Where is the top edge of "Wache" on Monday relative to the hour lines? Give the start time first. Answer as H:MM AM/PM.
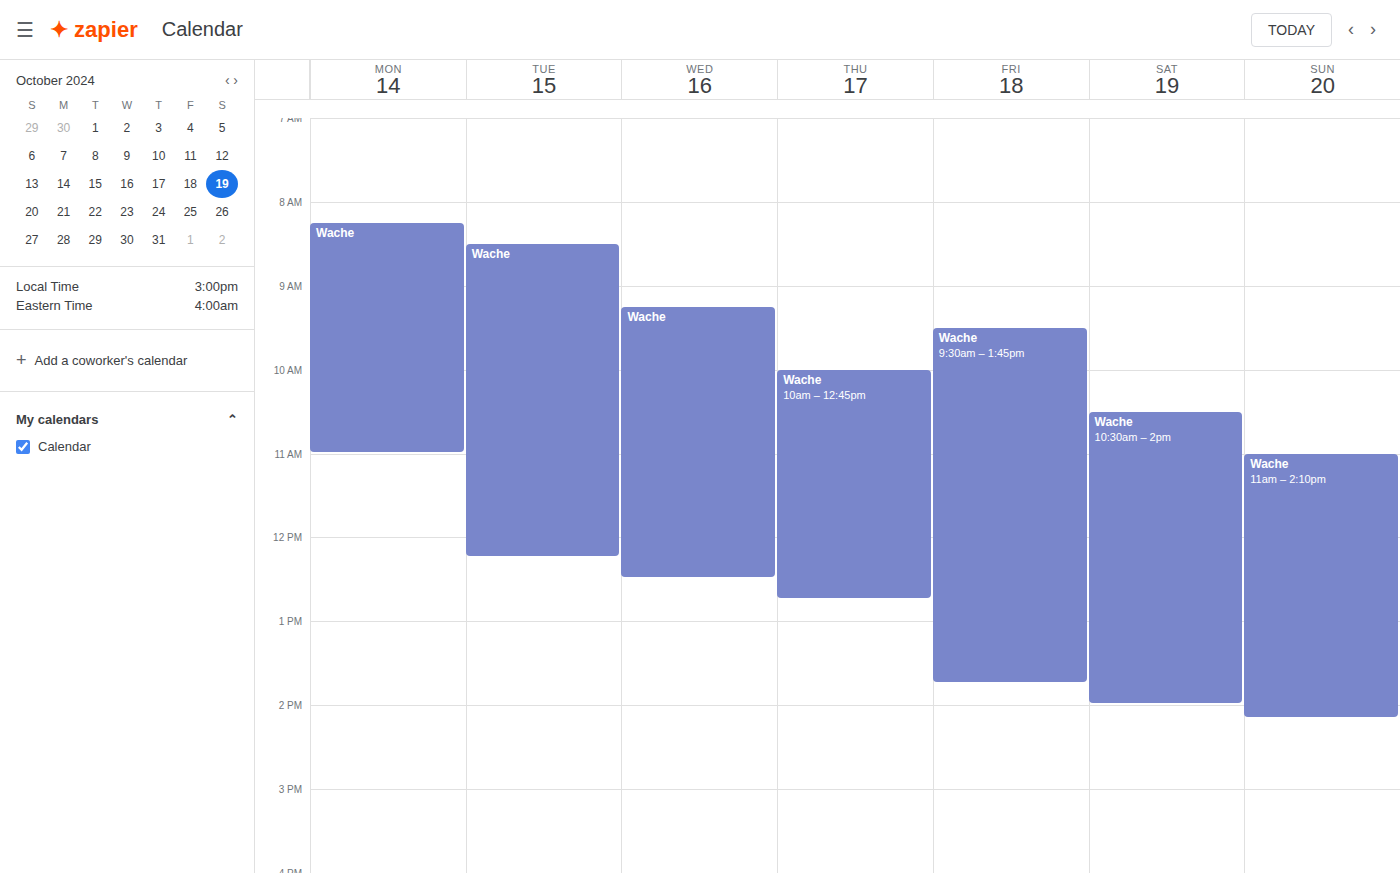
8:15 AM -- neither: a quarter of the way from the 8 AM line to the 9 AM line.